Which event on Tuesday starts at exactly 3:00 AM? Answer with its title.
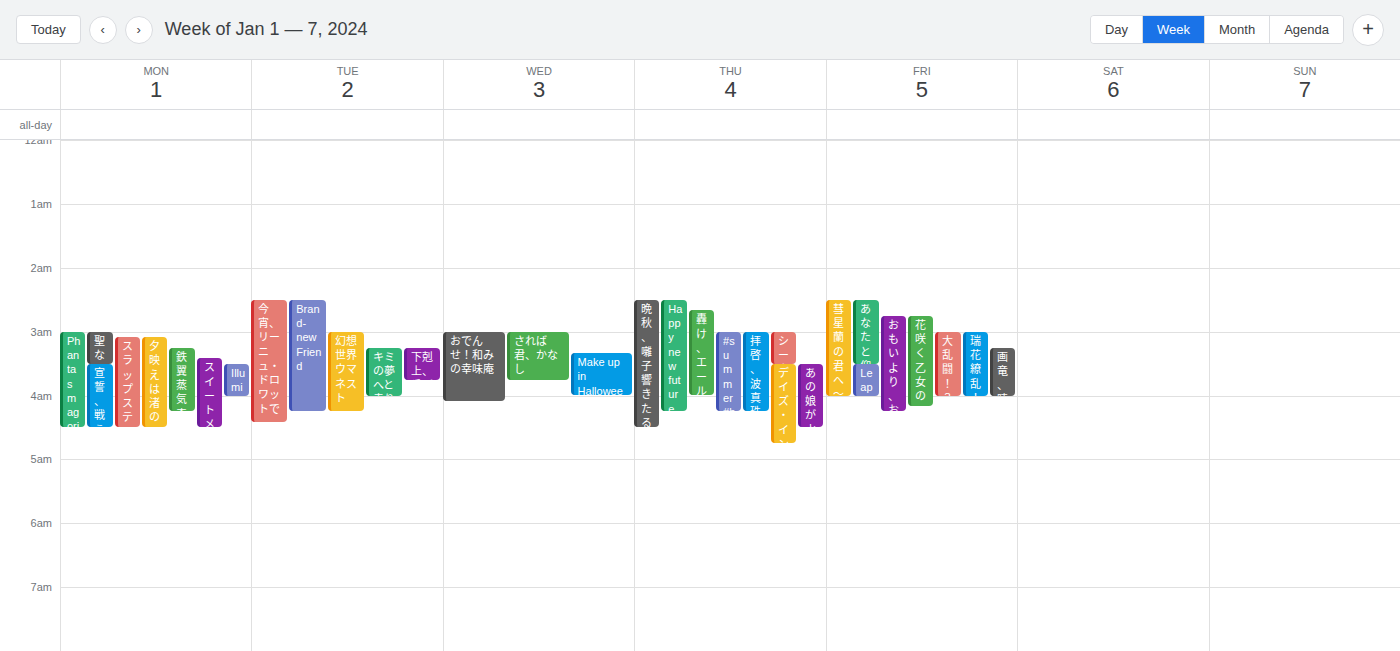
"幻想世界ウマネスト"